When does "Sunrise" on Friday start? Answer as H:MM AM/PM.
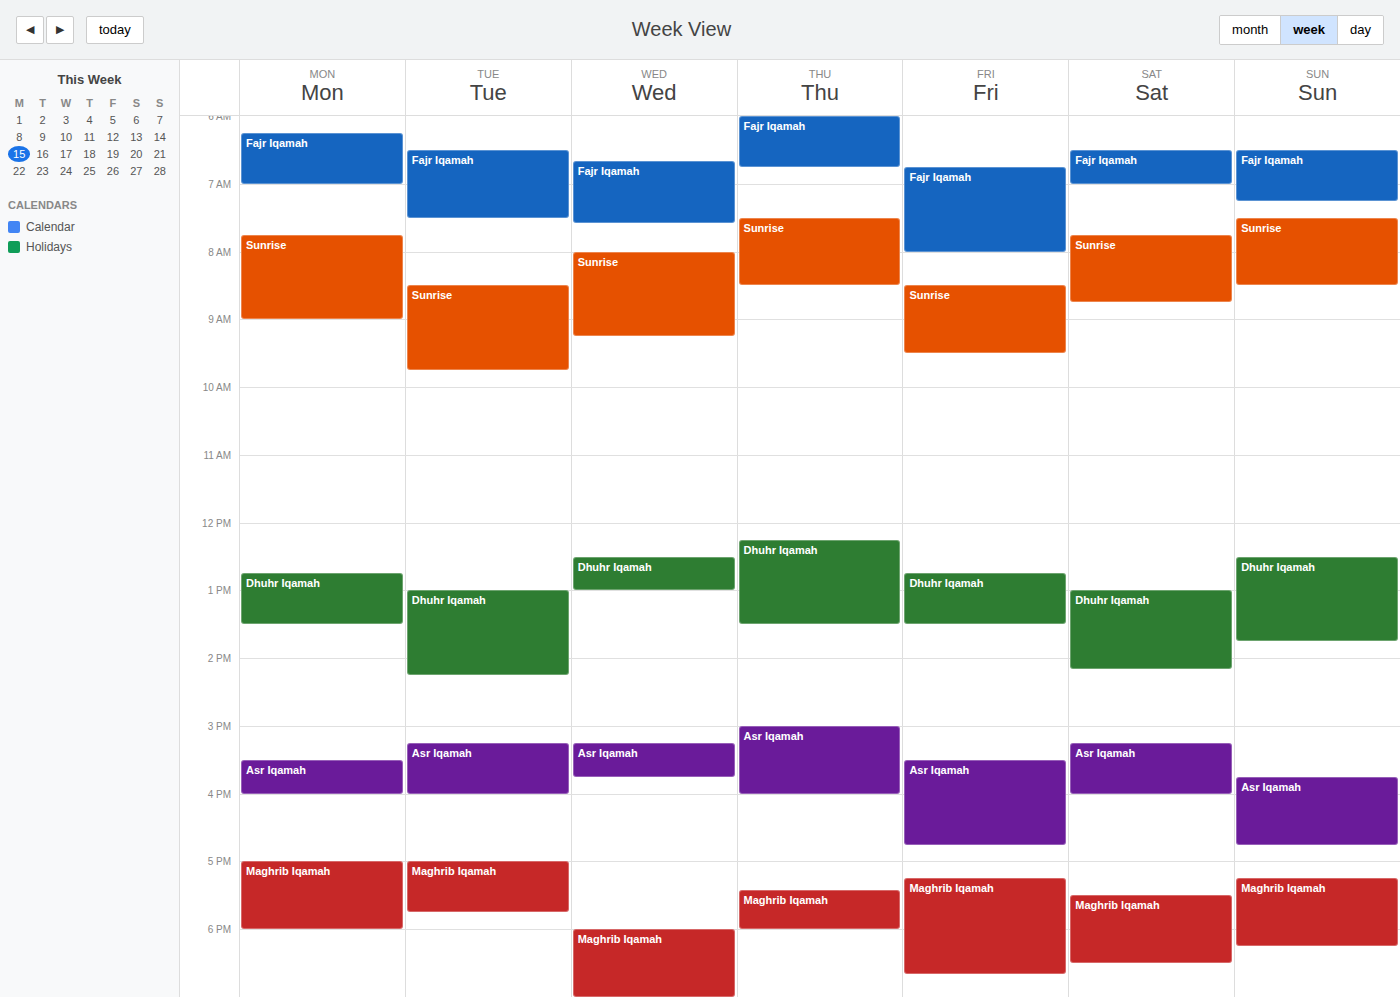
8:30 AM